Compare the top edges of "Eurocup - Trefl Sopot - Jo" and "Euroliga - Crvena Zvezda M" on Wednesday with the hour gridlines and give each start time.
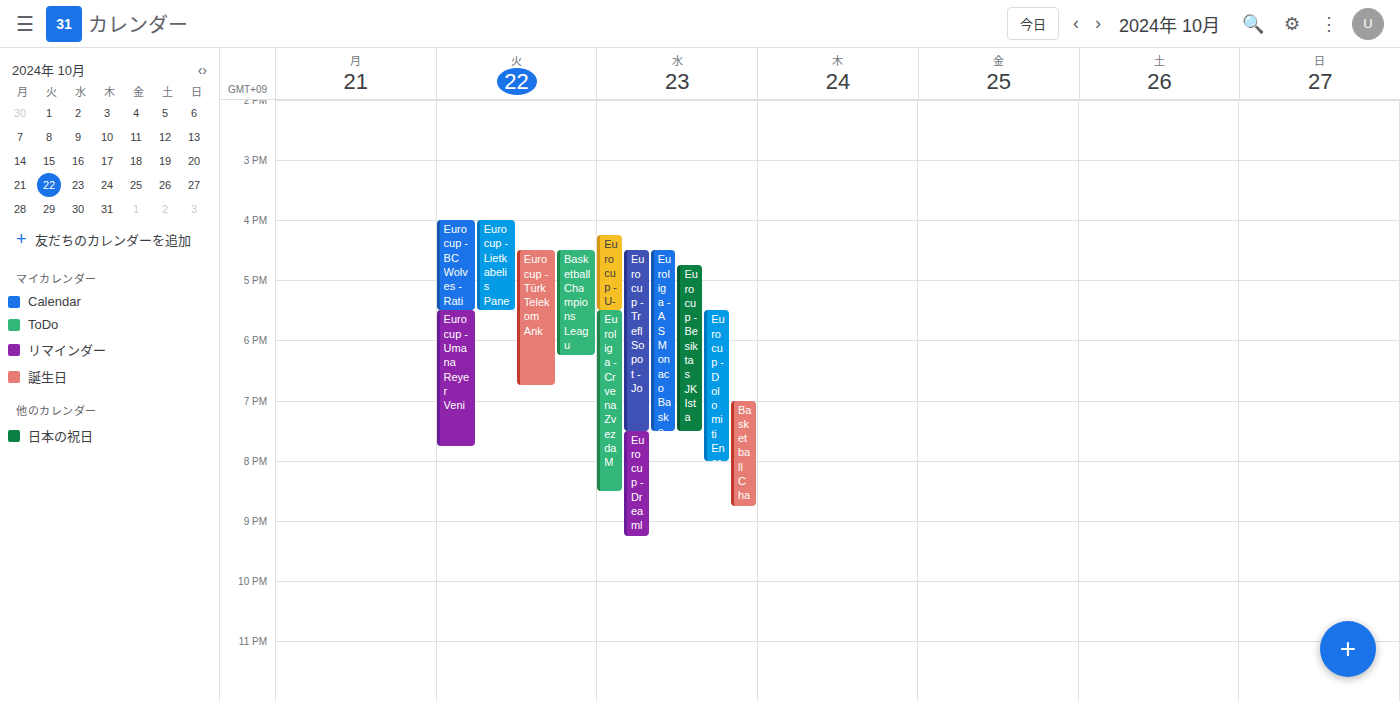
"Eurocup - Trefl Sopot - Jo": 4:30 PM, halfway between the 4 PM and 5 PM lines. "Euroliga - Crvena Zvezda M": 5:30 PM, halfway between the 5 PM and 6 PM lines.